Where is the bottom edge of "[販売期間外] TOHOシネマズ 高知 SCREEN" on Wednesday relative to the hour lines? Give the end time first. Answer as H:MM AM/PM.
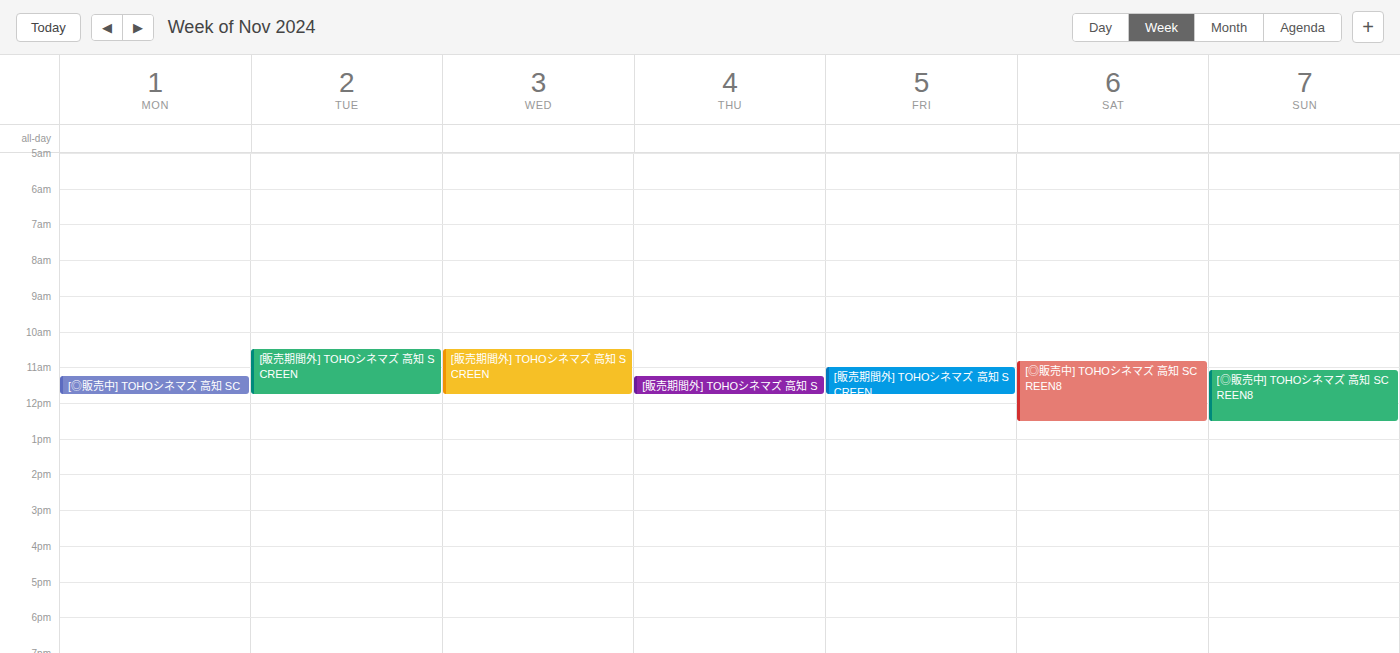
11:45 AM -- neither: three quarters of the way from the 11 AM line to the 12 PM line.